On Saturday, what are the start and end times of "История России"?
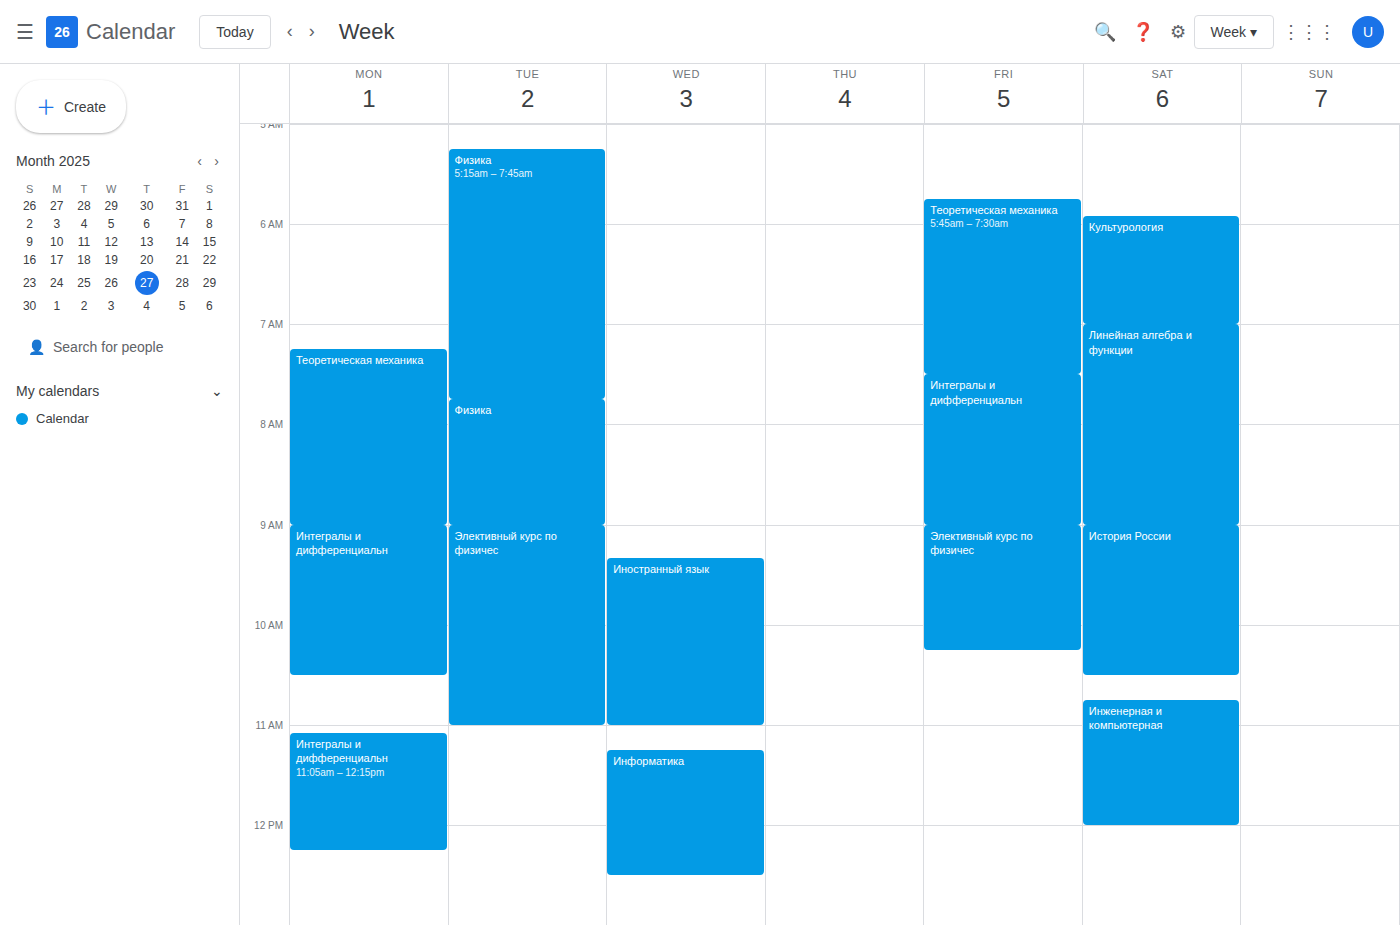
9:00 AM to 10:30 AM